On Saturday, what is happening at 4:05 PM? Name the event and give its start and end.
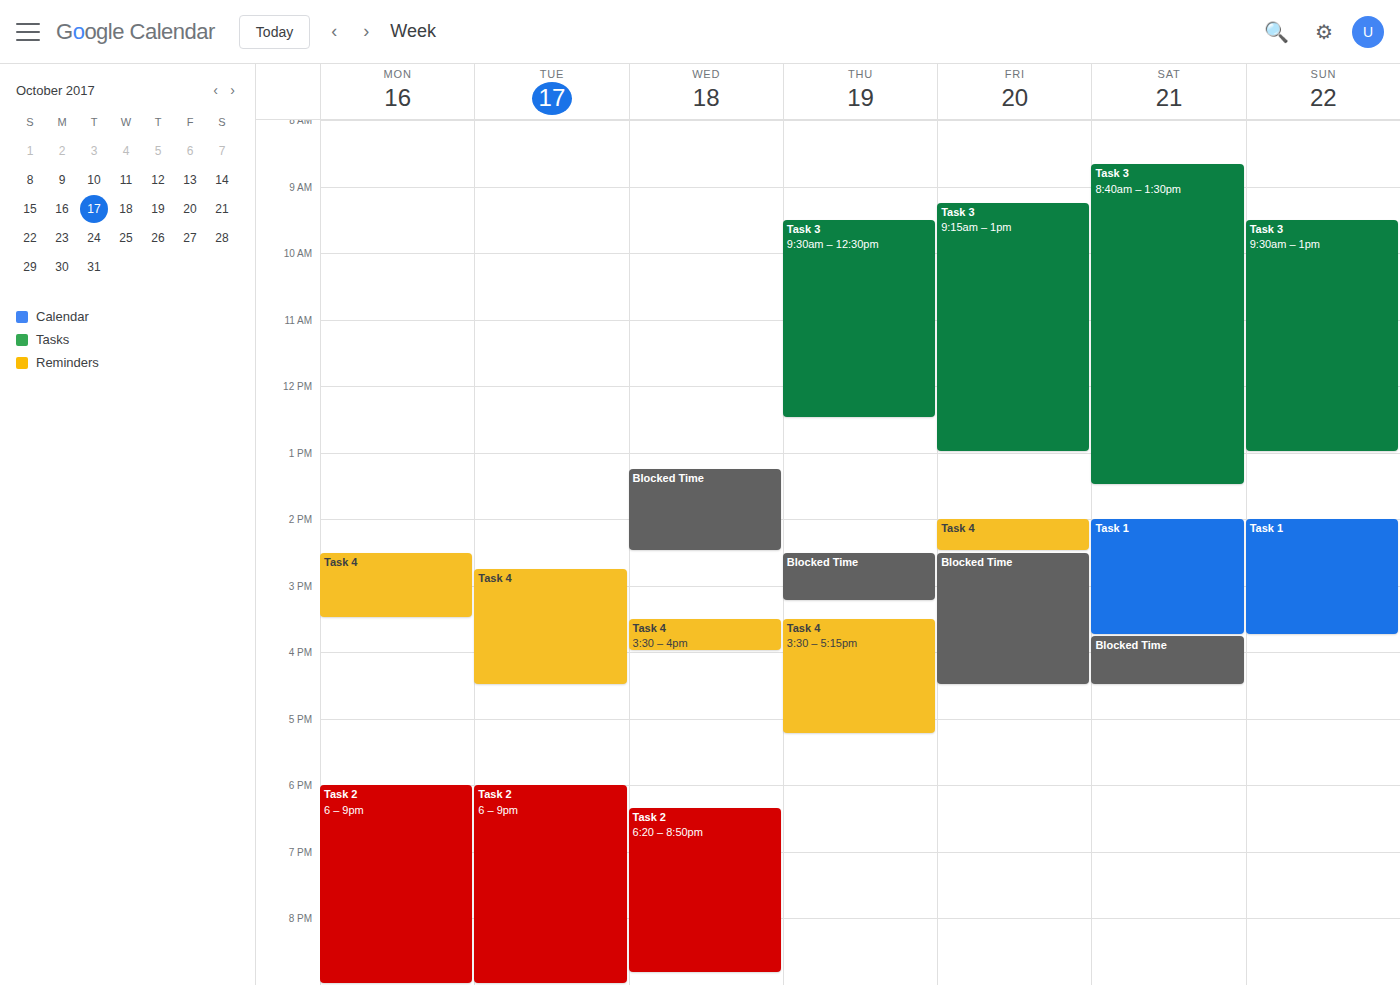
"Blocked Time", 3:45 PM to 4:30 PM